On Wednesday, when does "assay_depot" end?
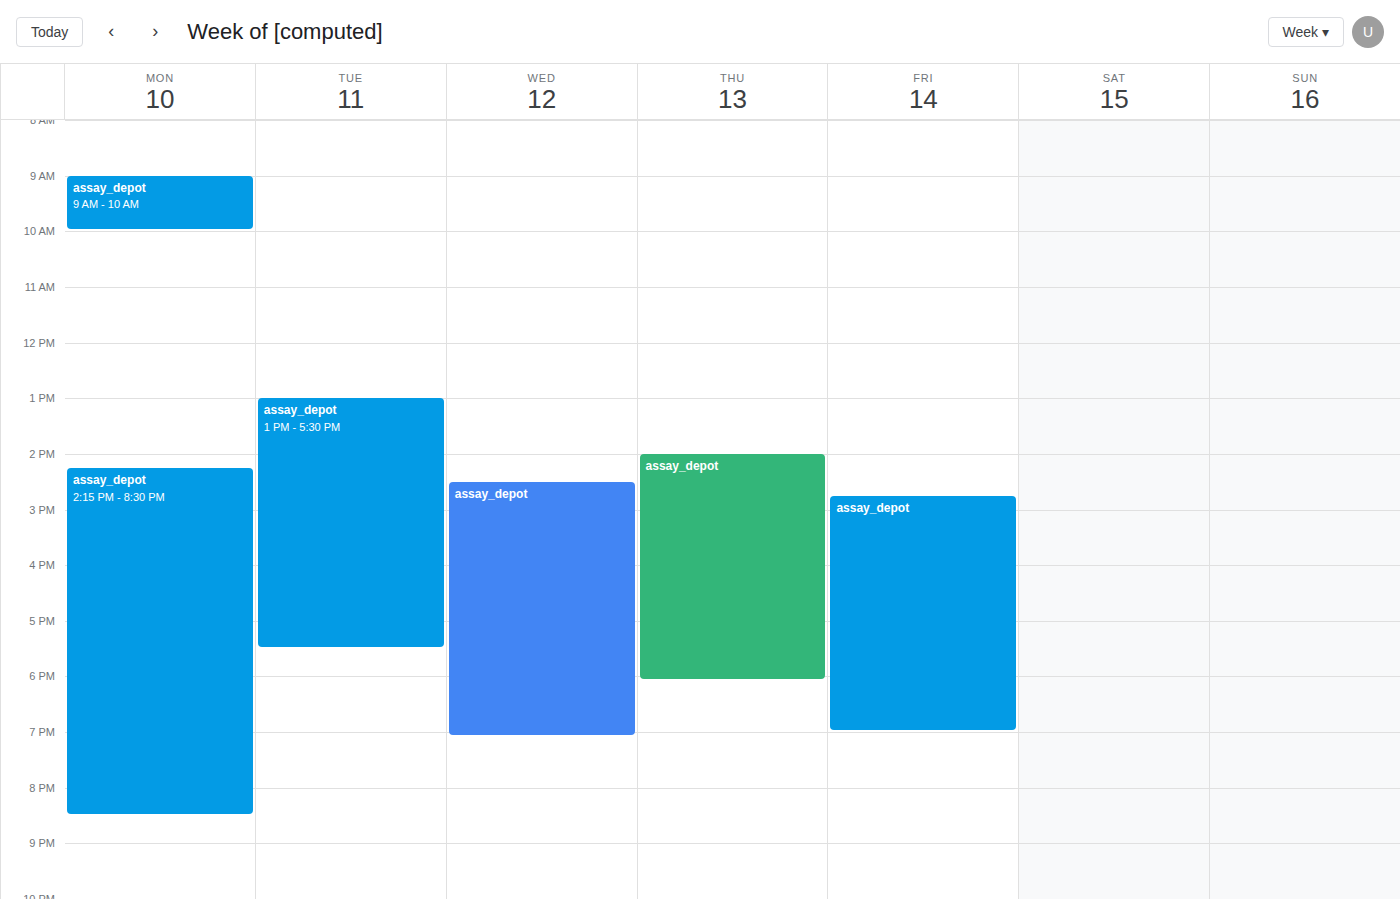
7:05 PM